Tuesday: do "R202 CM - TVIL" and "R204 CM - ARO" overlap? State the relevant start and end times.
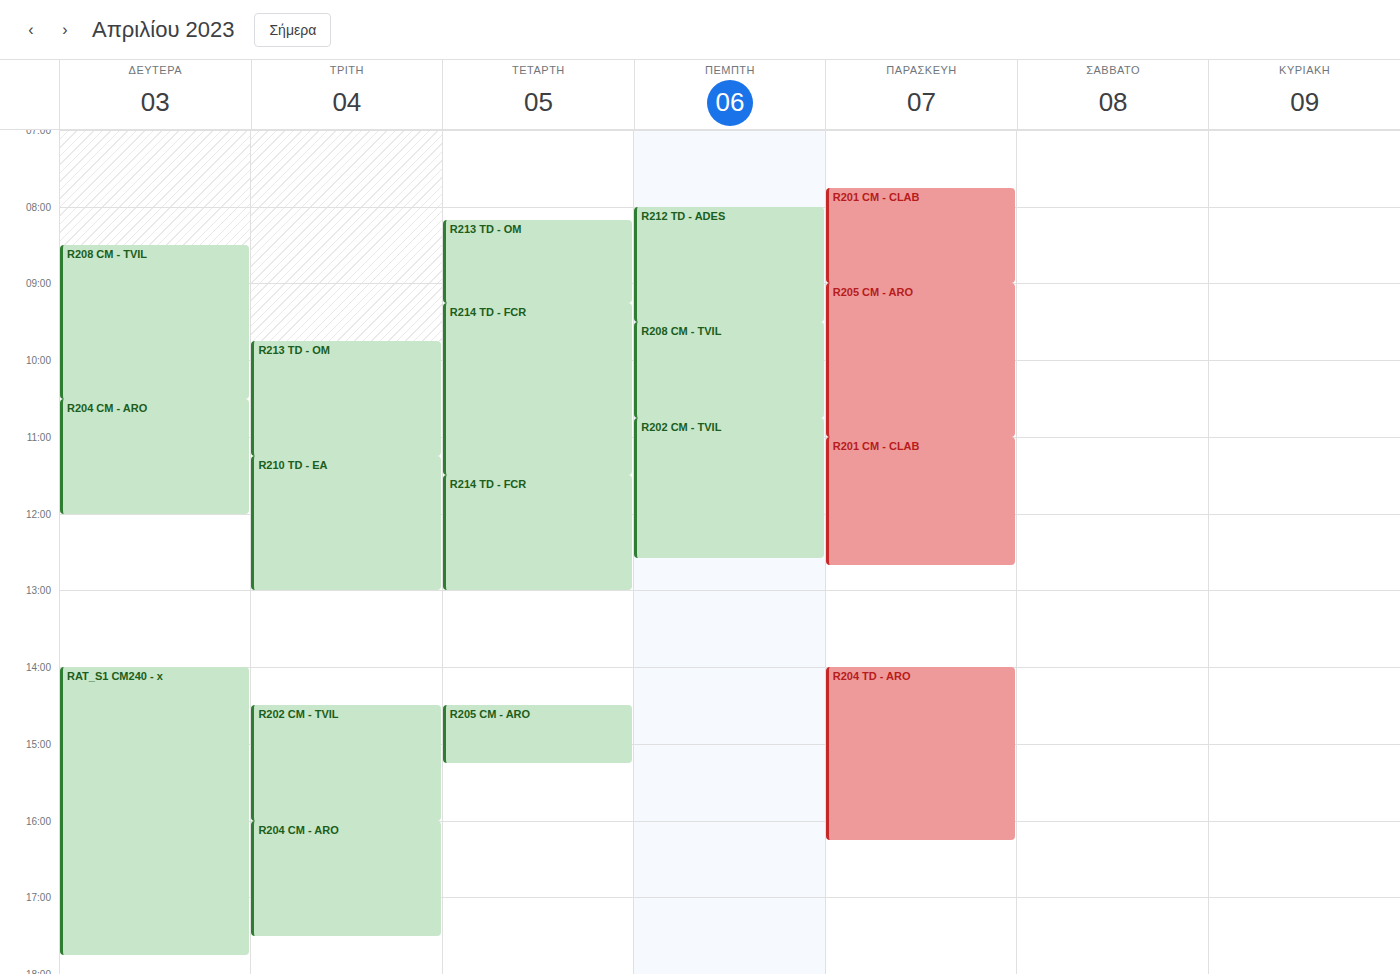
"R202 CM - TVIL" ends at 4:00 PM, exactly when "R204 CM - ARO" starts -- they touch but do not overlap.